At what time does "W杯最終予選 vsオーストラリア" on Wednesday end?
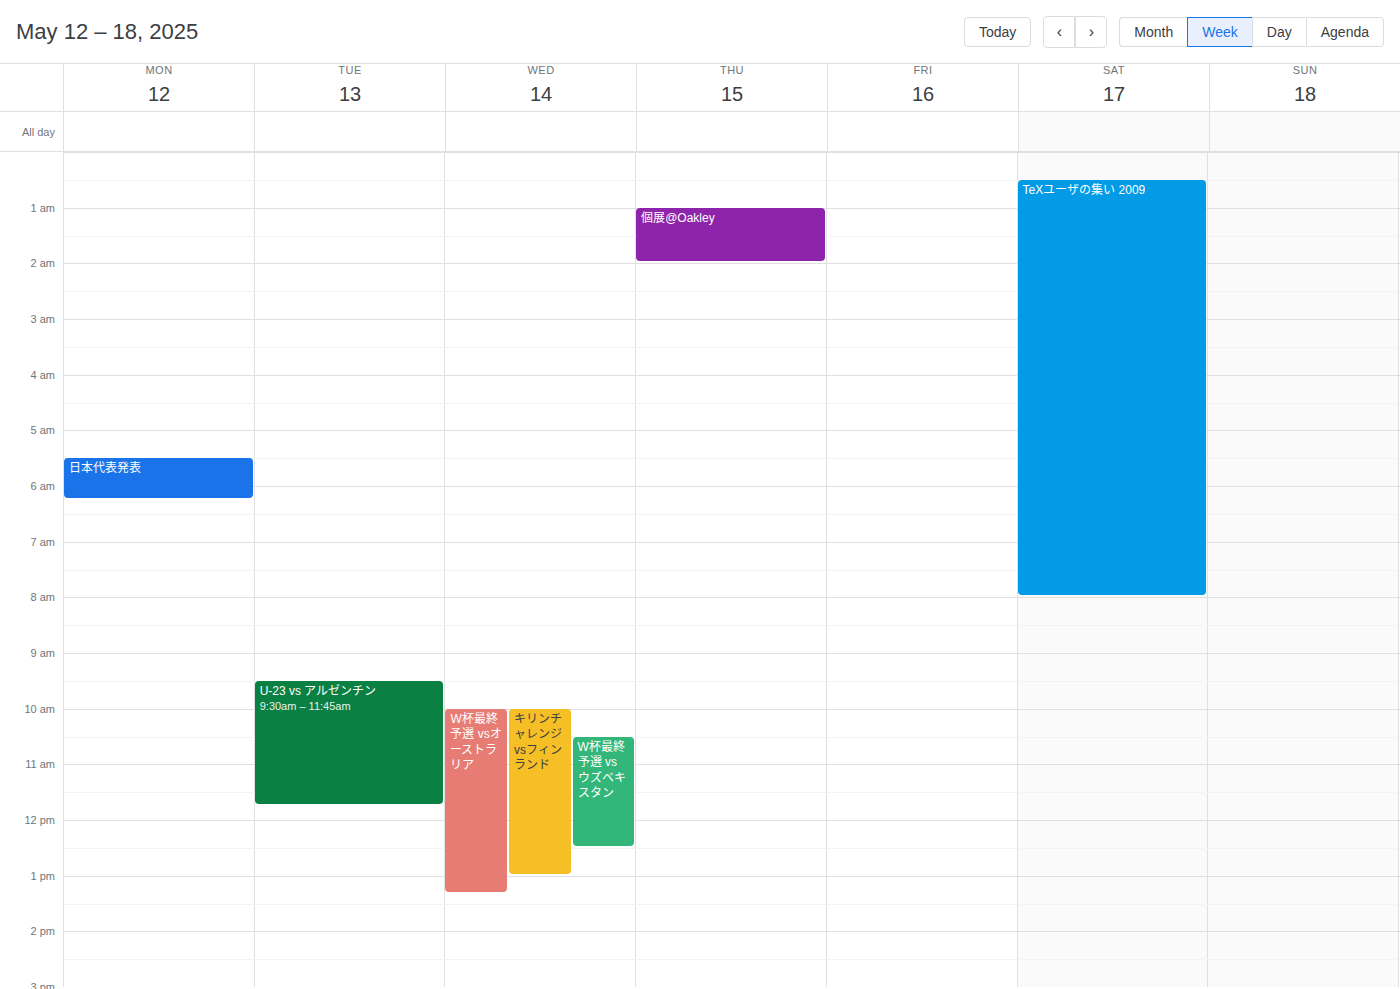
13:20